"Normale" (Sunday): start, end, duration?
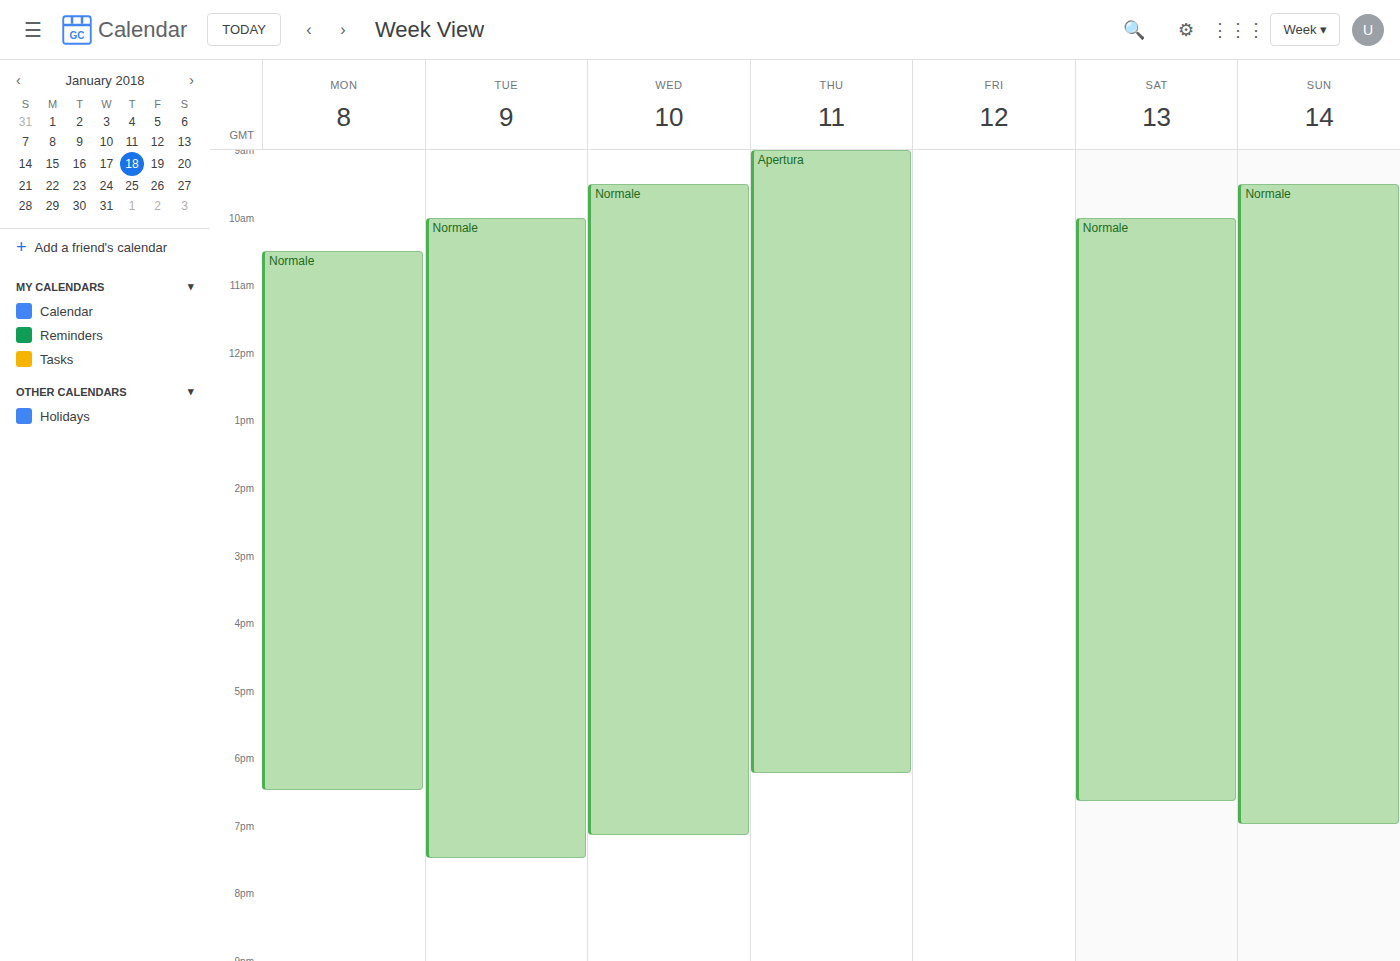
9:30 AM to 7:00 PM, 9 hours 30 minutes